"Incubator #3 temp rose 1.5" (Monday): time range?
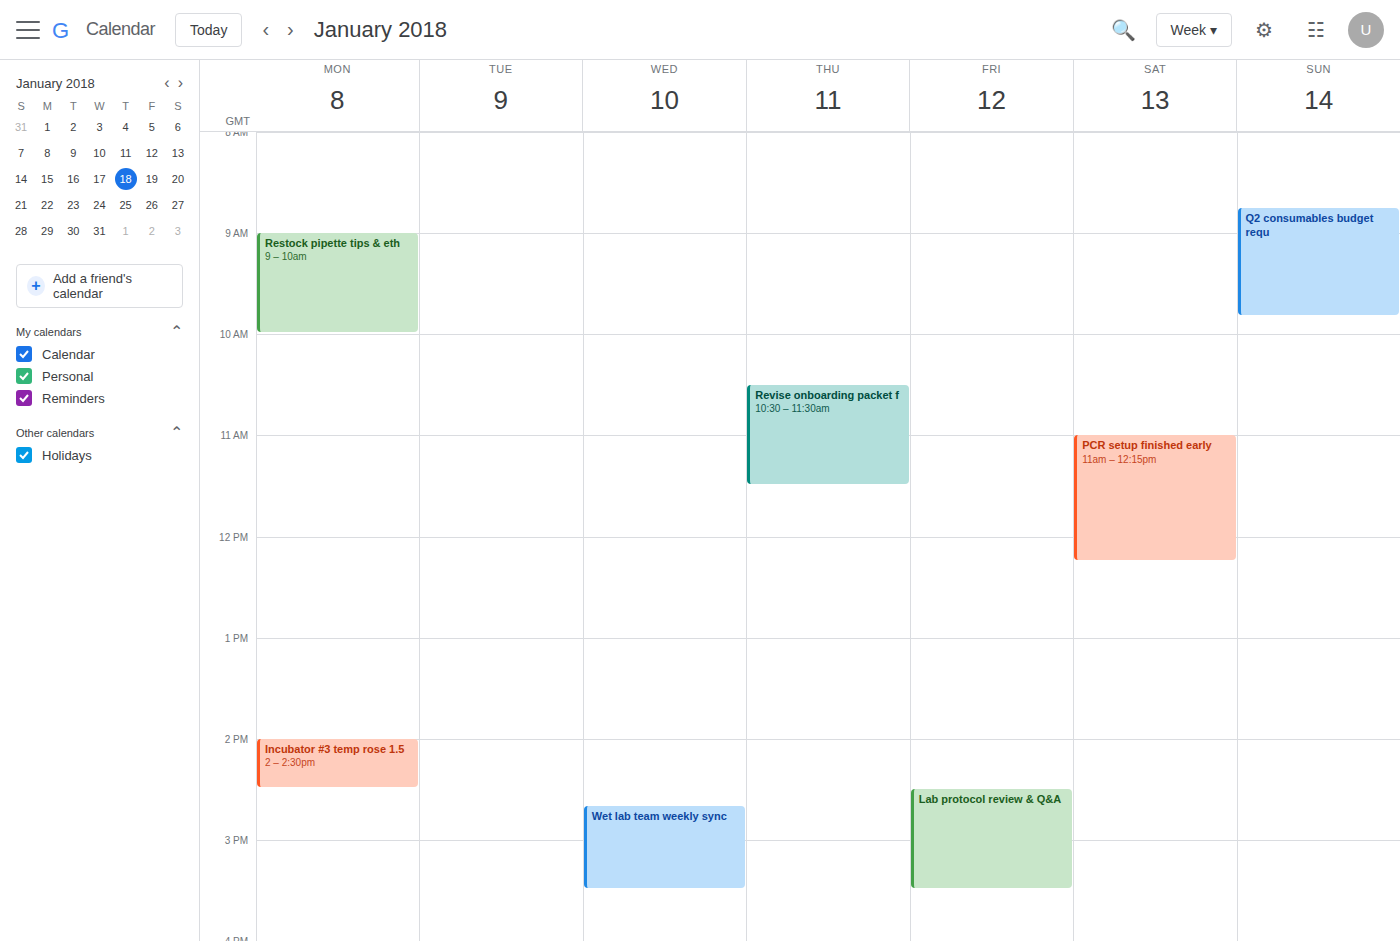
2:00 PM to 2:30 PM